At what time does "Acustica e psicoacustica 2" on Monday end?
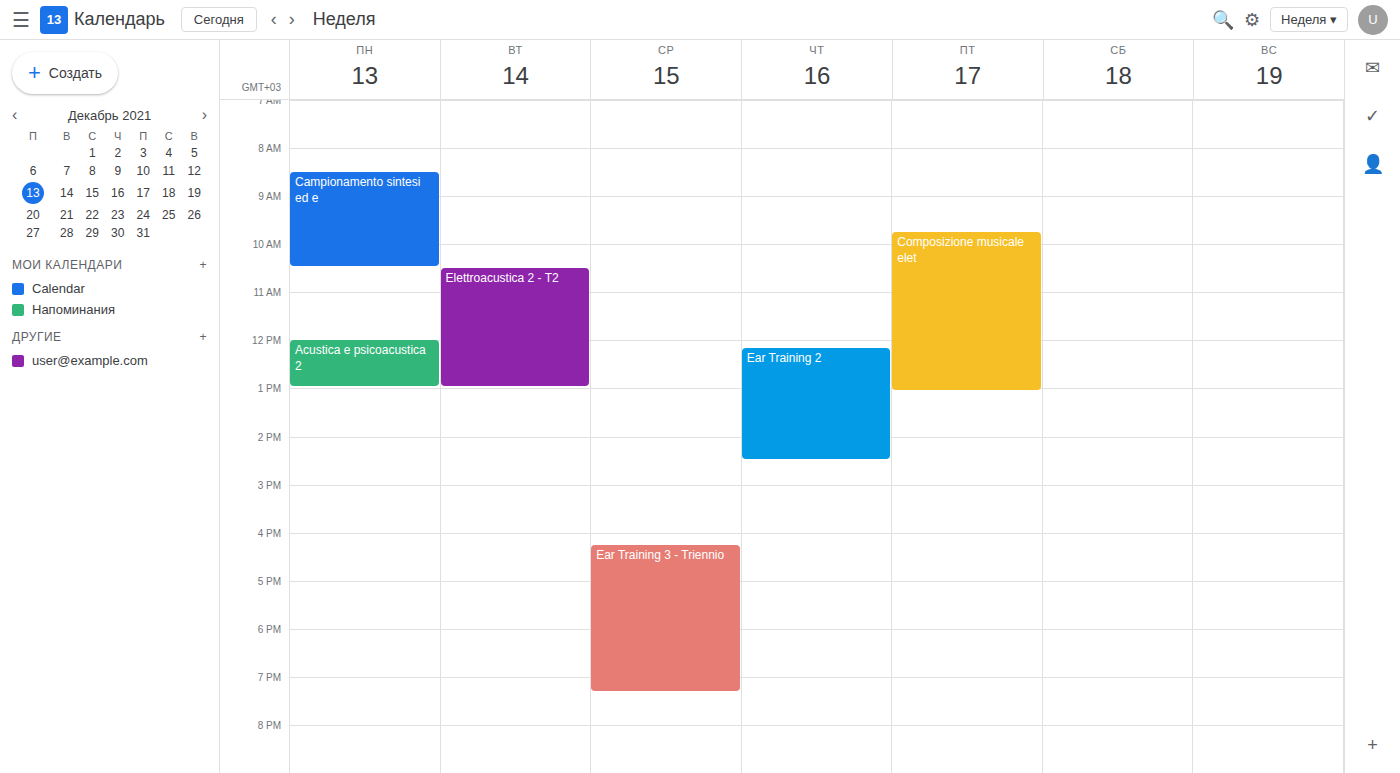
13:00